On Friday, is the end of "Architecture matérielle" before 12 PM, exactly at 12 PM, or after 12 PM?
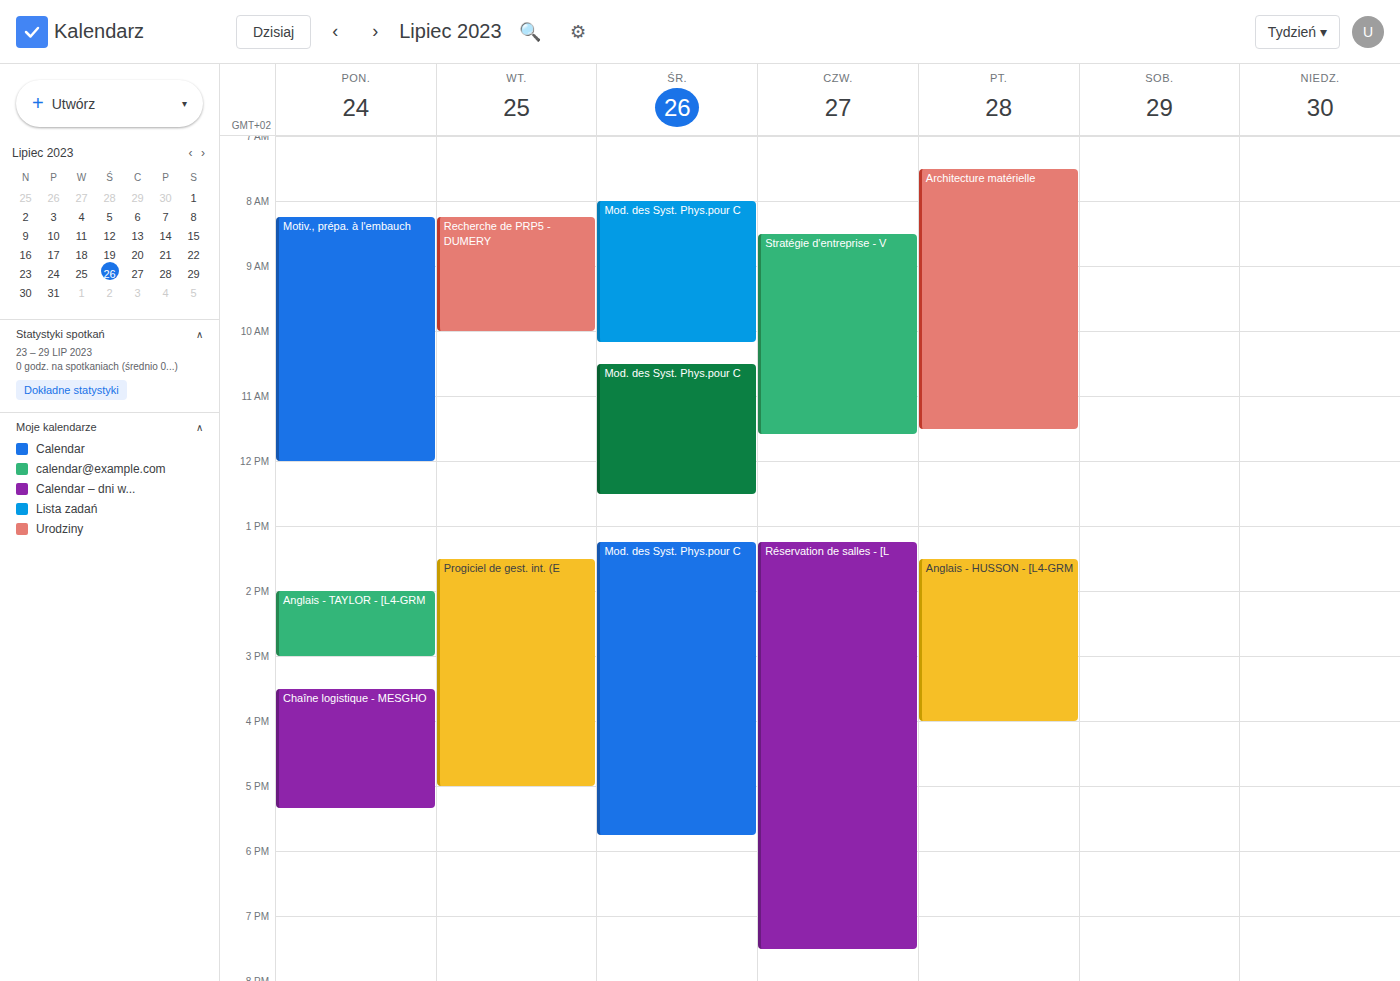
11:30 AM -- before 12 PM, 30 minutes above the 12 PM line.